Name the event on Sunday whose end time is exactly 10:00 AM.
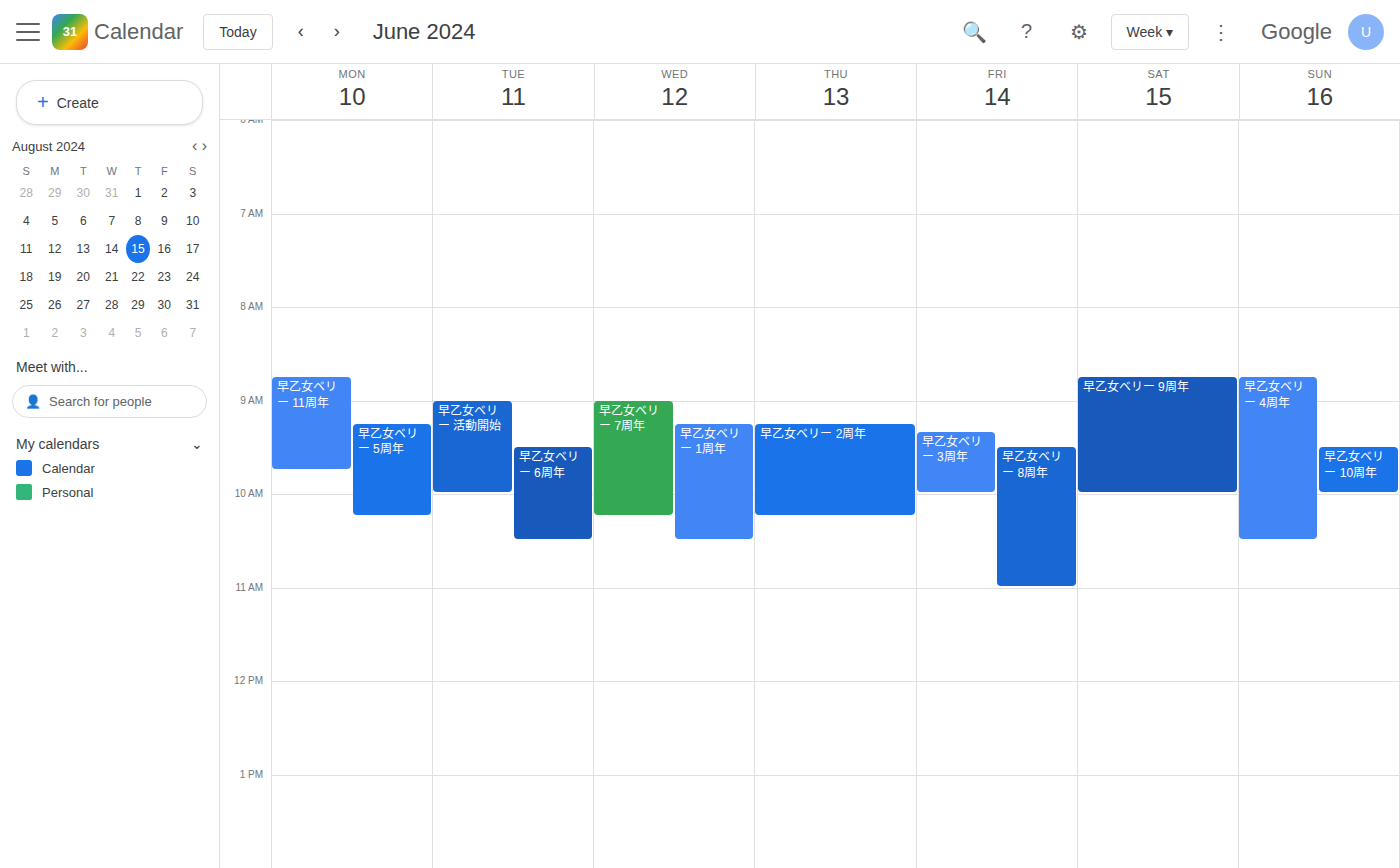
"早乙女ベリー 10周年"